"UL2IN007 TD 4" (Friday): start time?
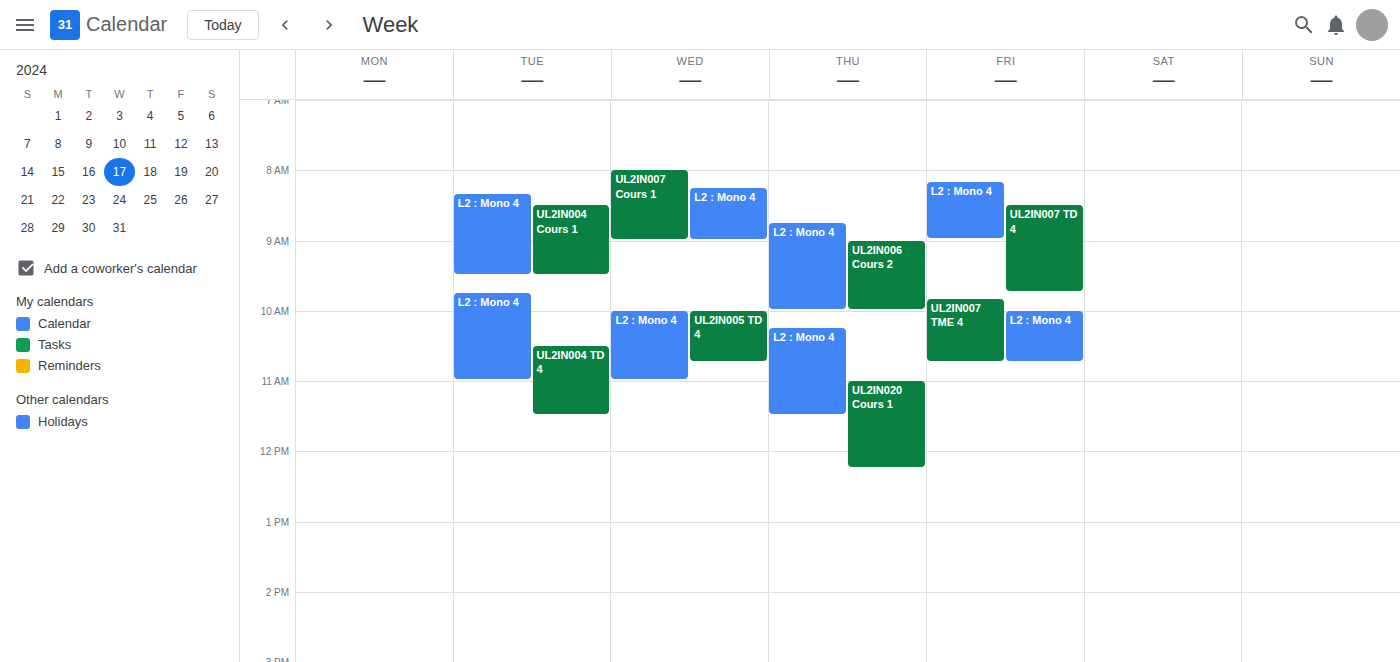
8:30 AM